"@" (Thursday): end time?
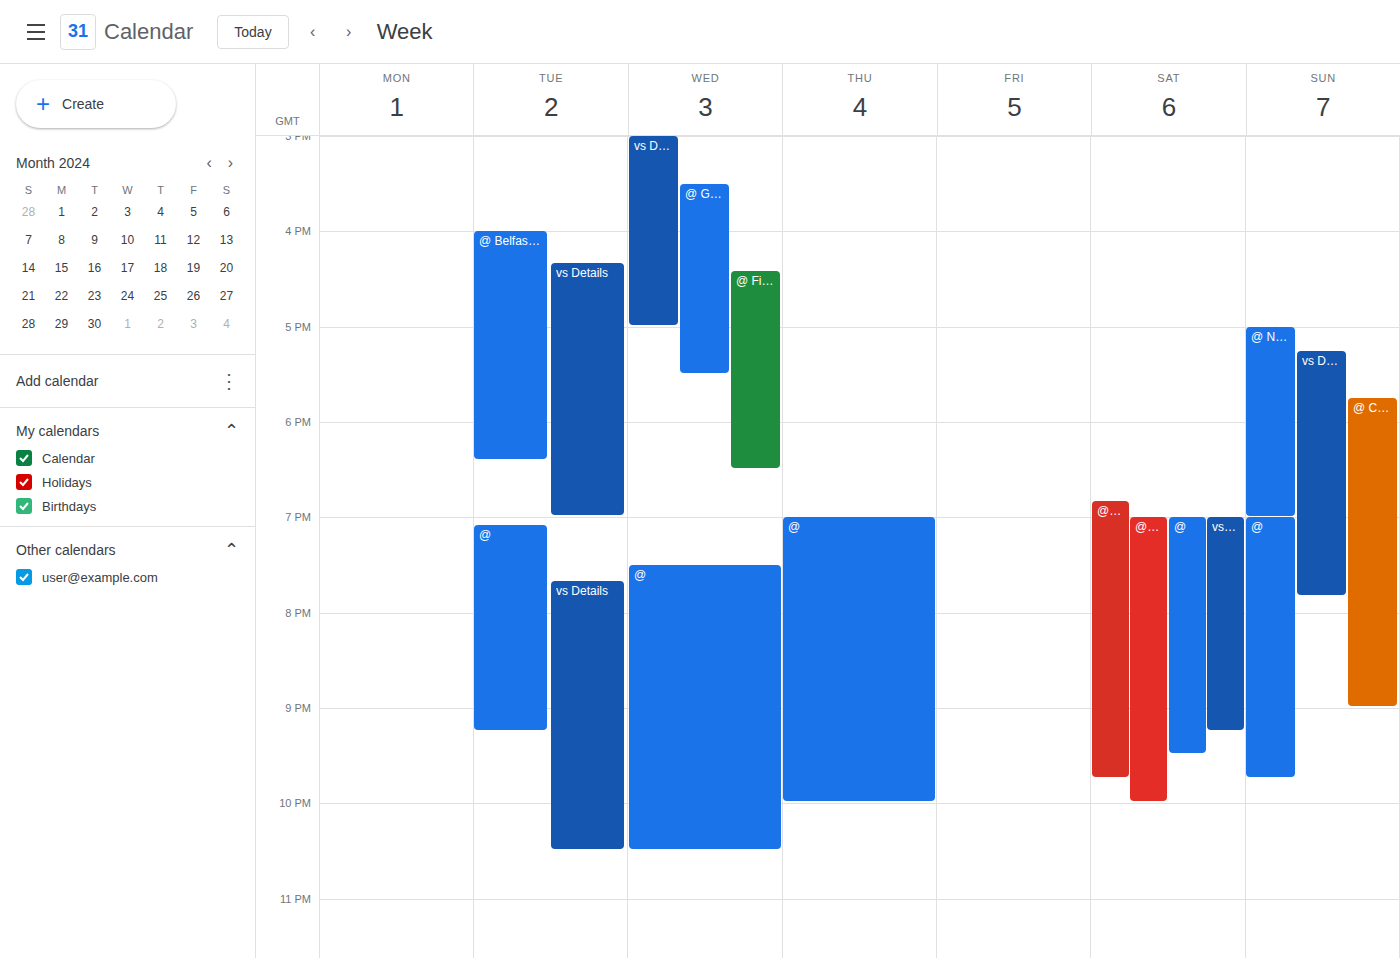
10:00 PM